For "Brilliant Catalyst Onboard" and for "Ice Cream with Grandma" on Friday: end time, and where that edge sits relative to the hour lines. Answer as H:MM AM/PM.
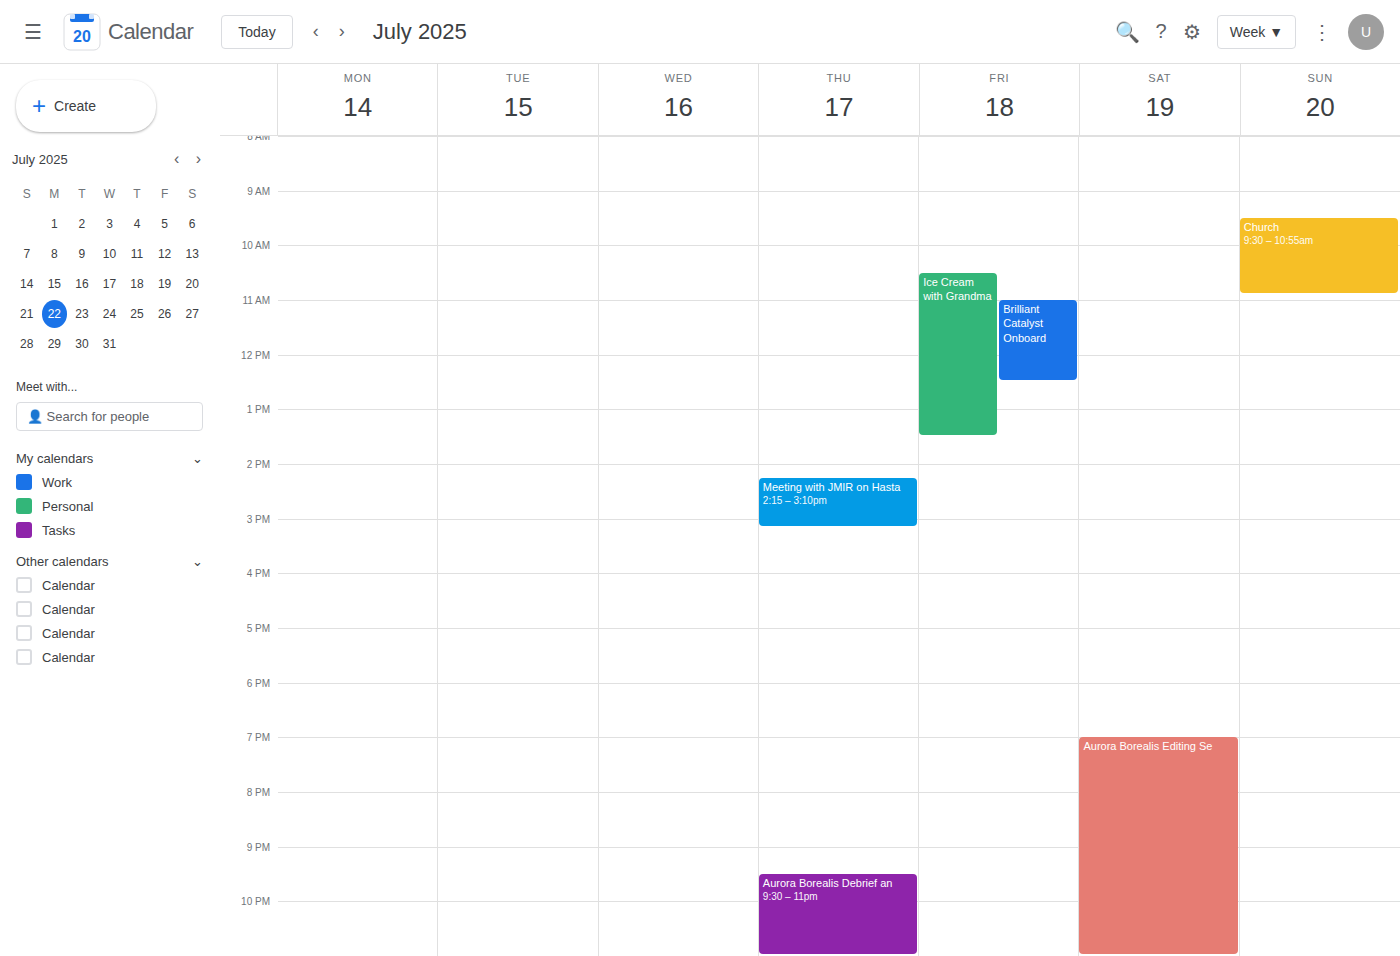
"Brilliant Catalyst Onboard": 12:30 PM, halfway between the 12 PM and 1 PM lines. "Ice Cream with Grandma": 1:30 PM, halfway between the 1 PM and 2 PM lines.